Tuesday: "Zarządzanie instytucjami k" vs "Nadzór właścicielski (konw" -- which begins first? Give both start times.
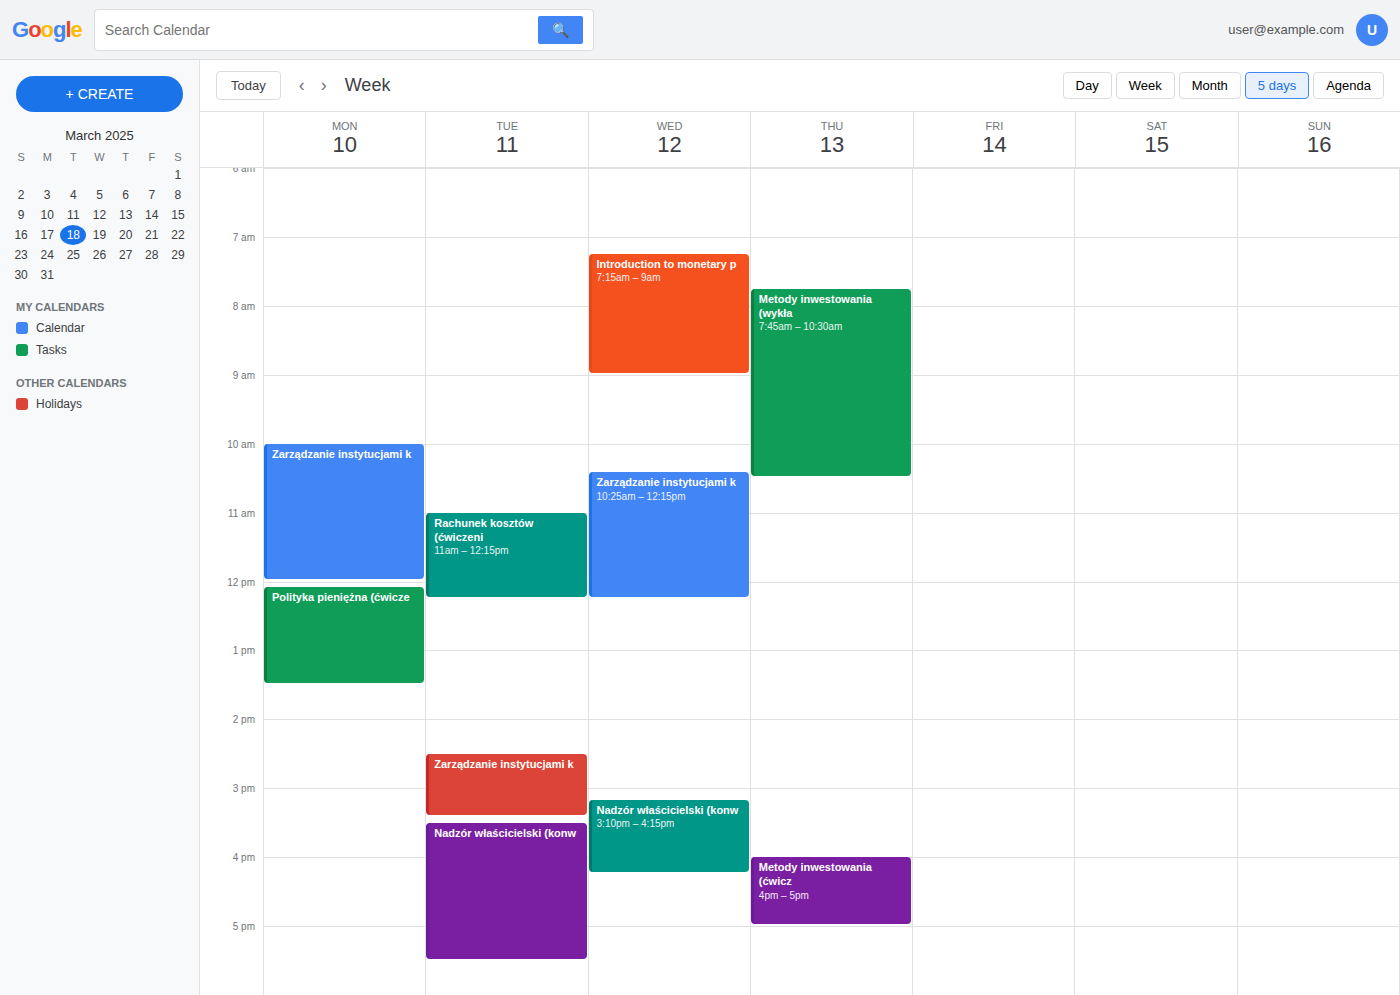
"Zarządzanie instytucjami k" 2:30 PM; "Nadzór właścicielski (konw" 3:30 PM.